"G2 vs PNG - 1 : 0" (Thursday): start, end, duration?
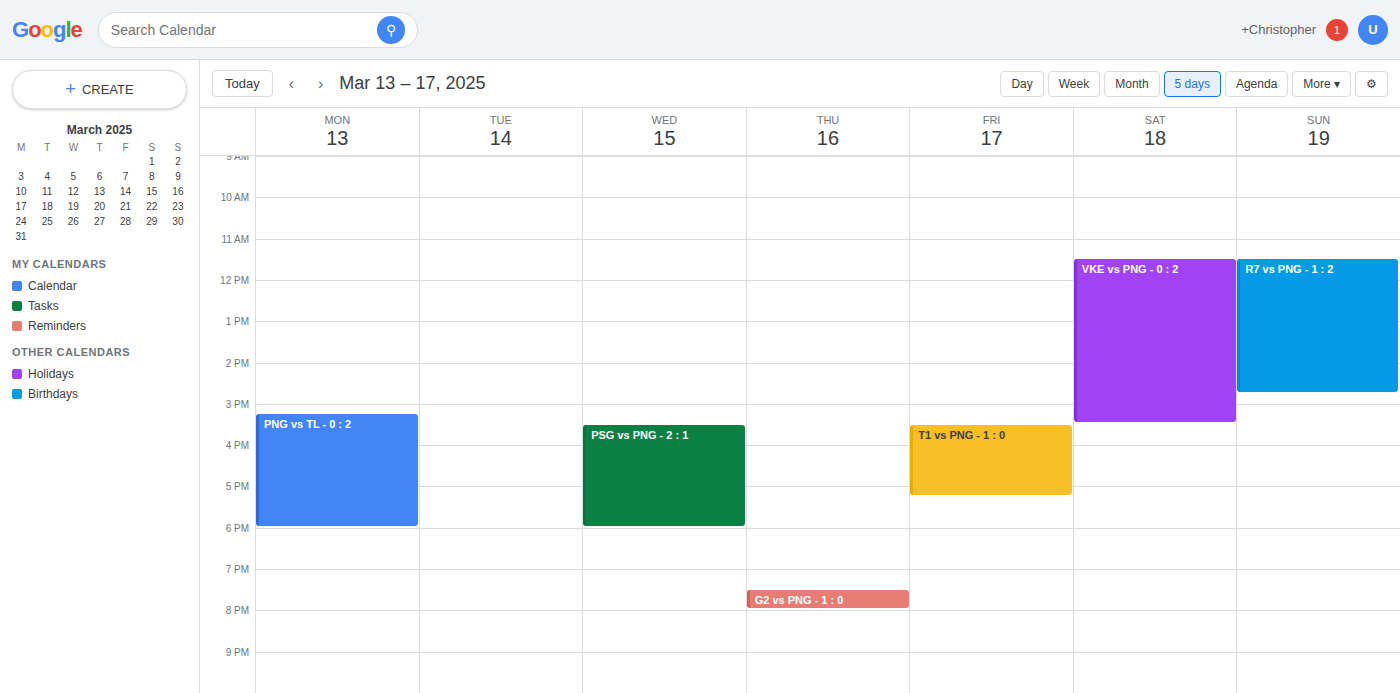
7:30 PM to 8:00 PM, 30 minutes